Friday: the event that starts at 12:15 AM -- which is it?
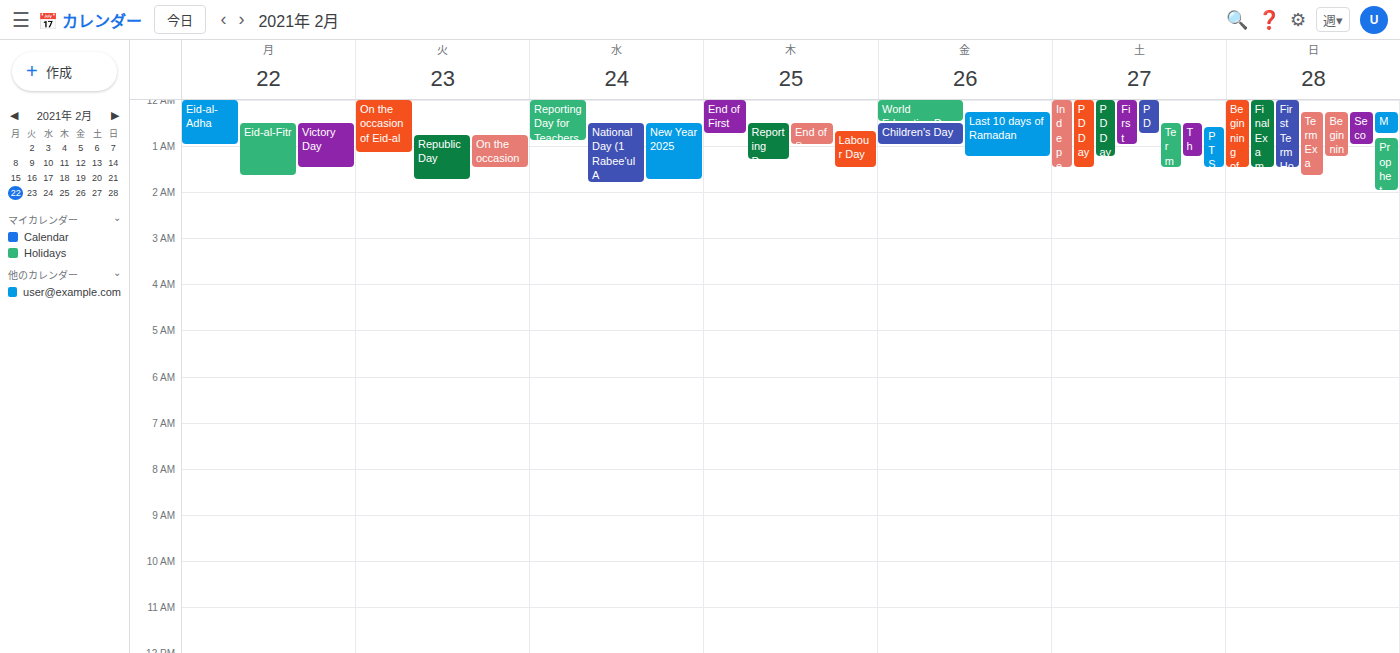
"Last 10 days of Ramadan"